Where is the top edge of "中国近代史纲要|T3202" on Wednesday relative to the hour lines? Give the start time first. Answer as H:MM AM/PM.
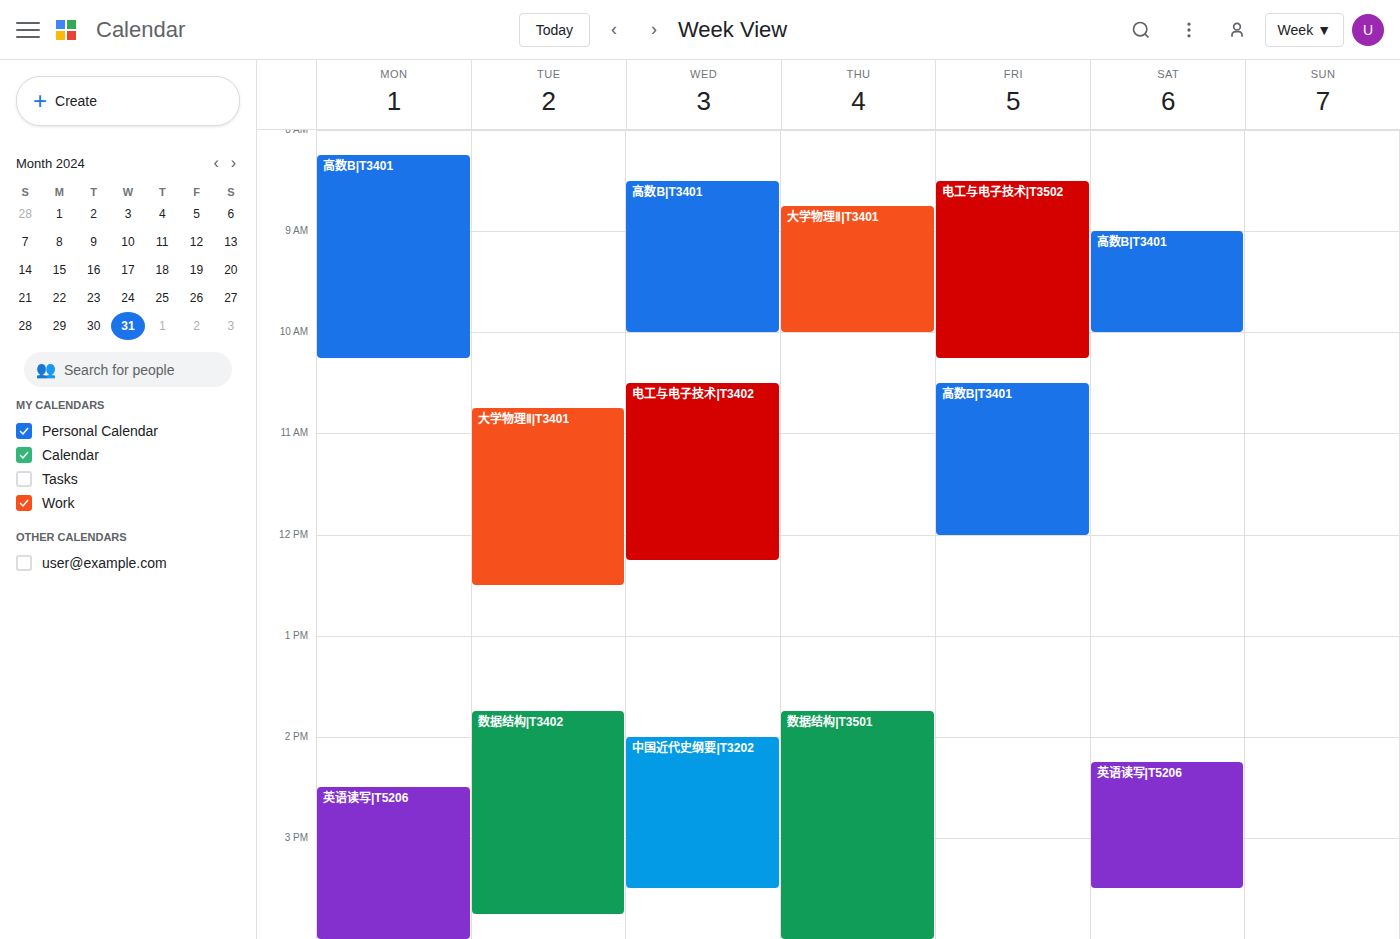
2:00 PM -- exactly on the 2 PM line.